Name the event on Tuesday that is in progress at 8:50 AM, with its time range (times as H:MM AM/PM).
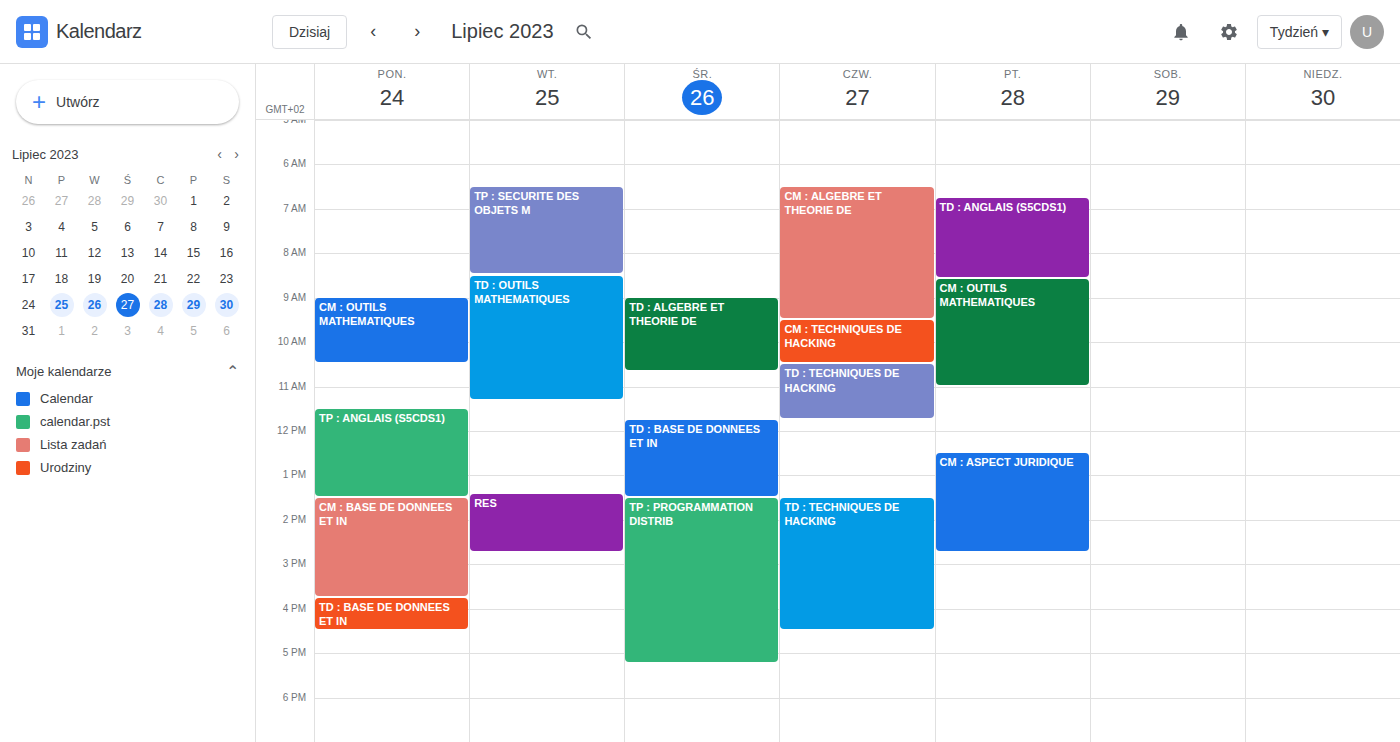
"TD : OUTILS MATHEMATIQUES", 8:30 AM to 11:20 AM